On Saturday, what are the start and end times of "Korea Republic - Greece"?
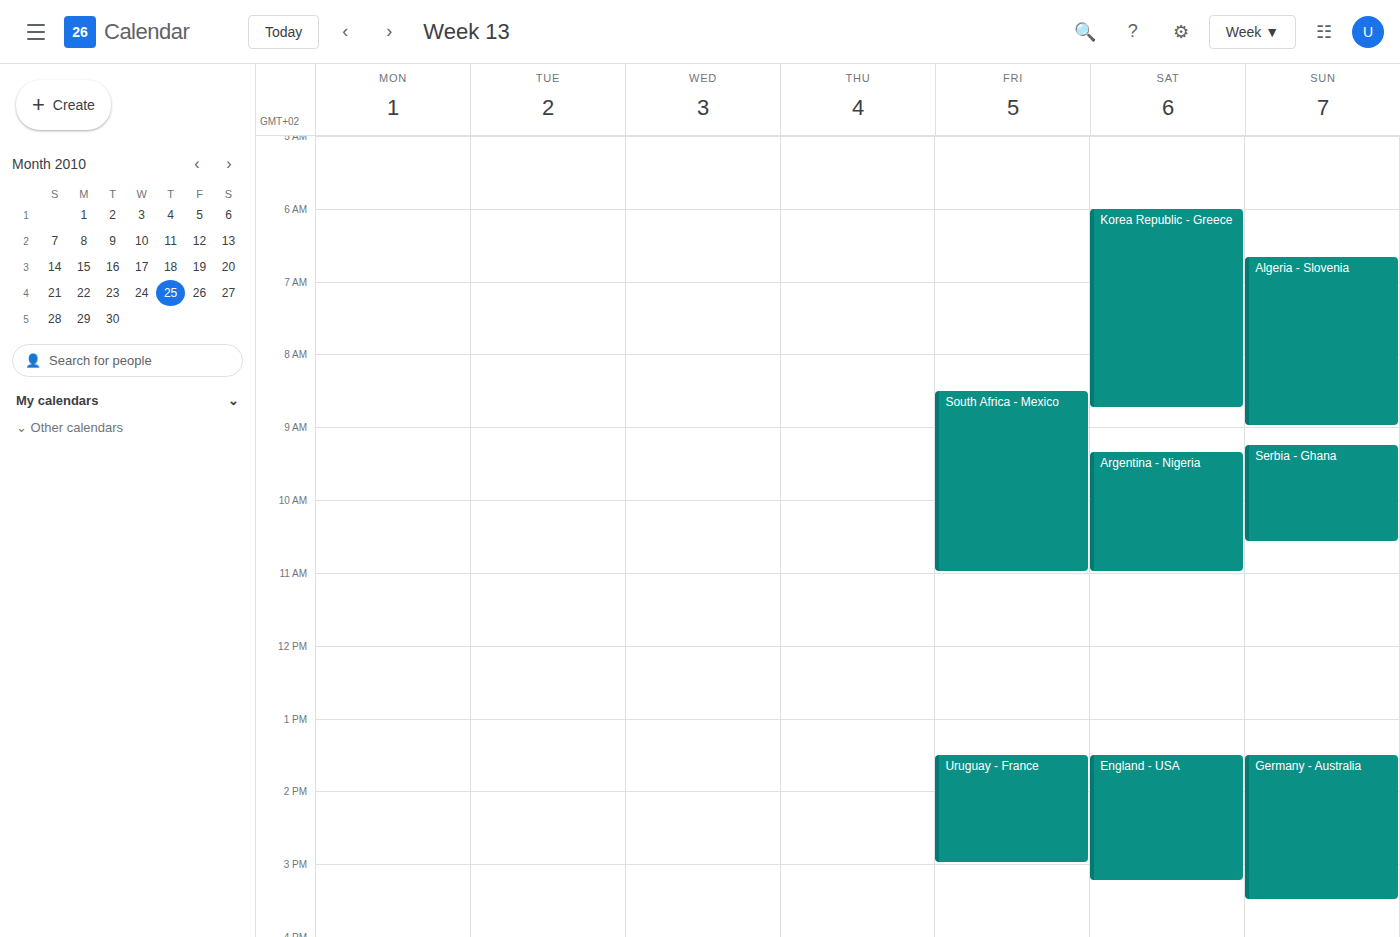
6:00 AM to 8:45 AM